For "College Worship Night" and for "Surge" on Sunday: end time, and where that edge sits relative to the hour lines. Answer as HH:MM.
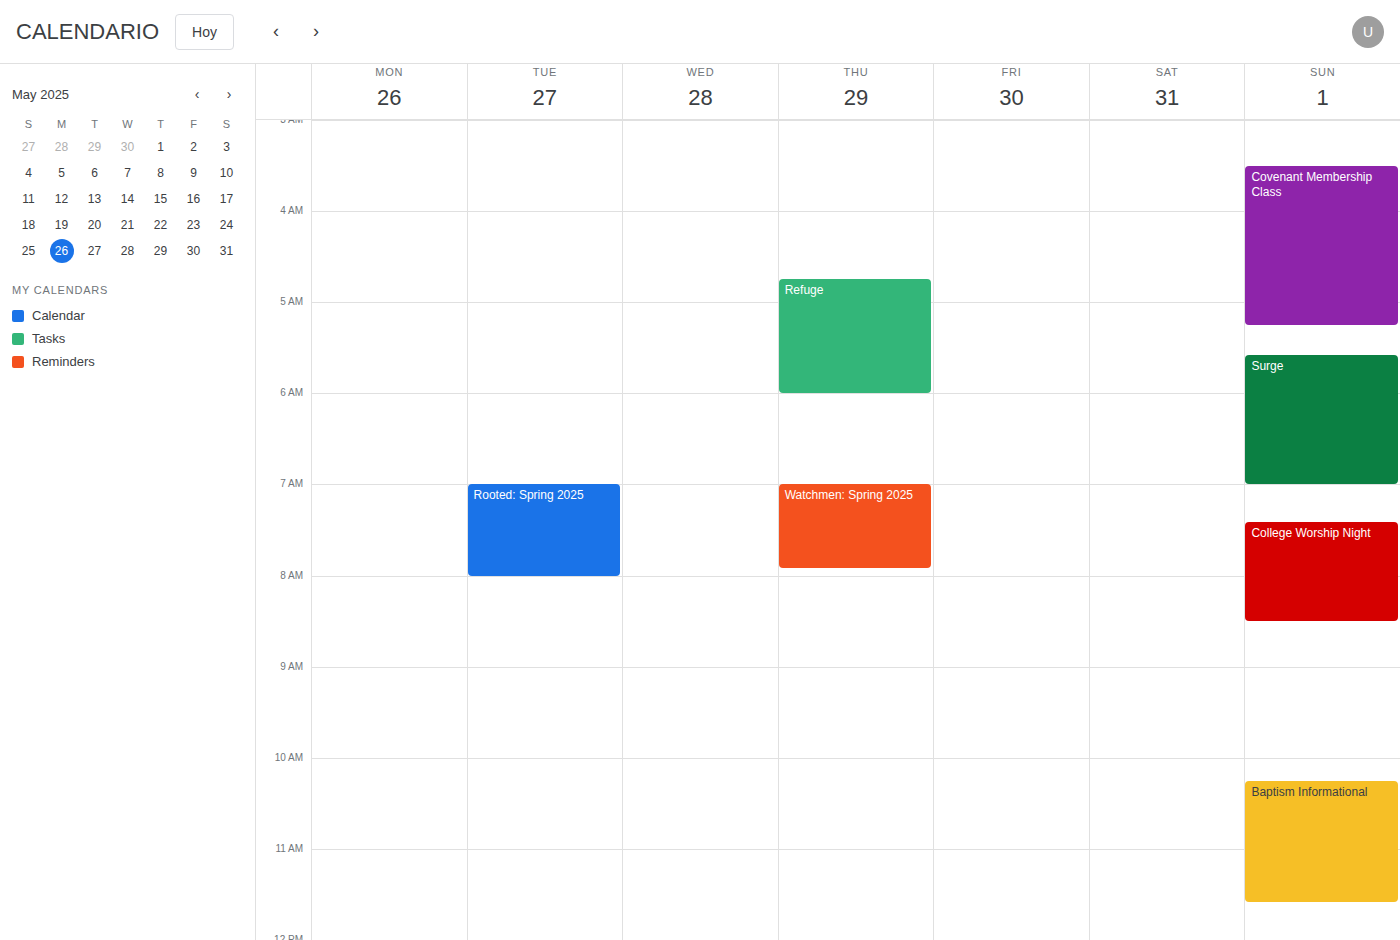
"College Worship Night": 08:30, halfway between the 08:00 and 09:00 lines. "Surge": 07:00, exactly on the 07:00 line.